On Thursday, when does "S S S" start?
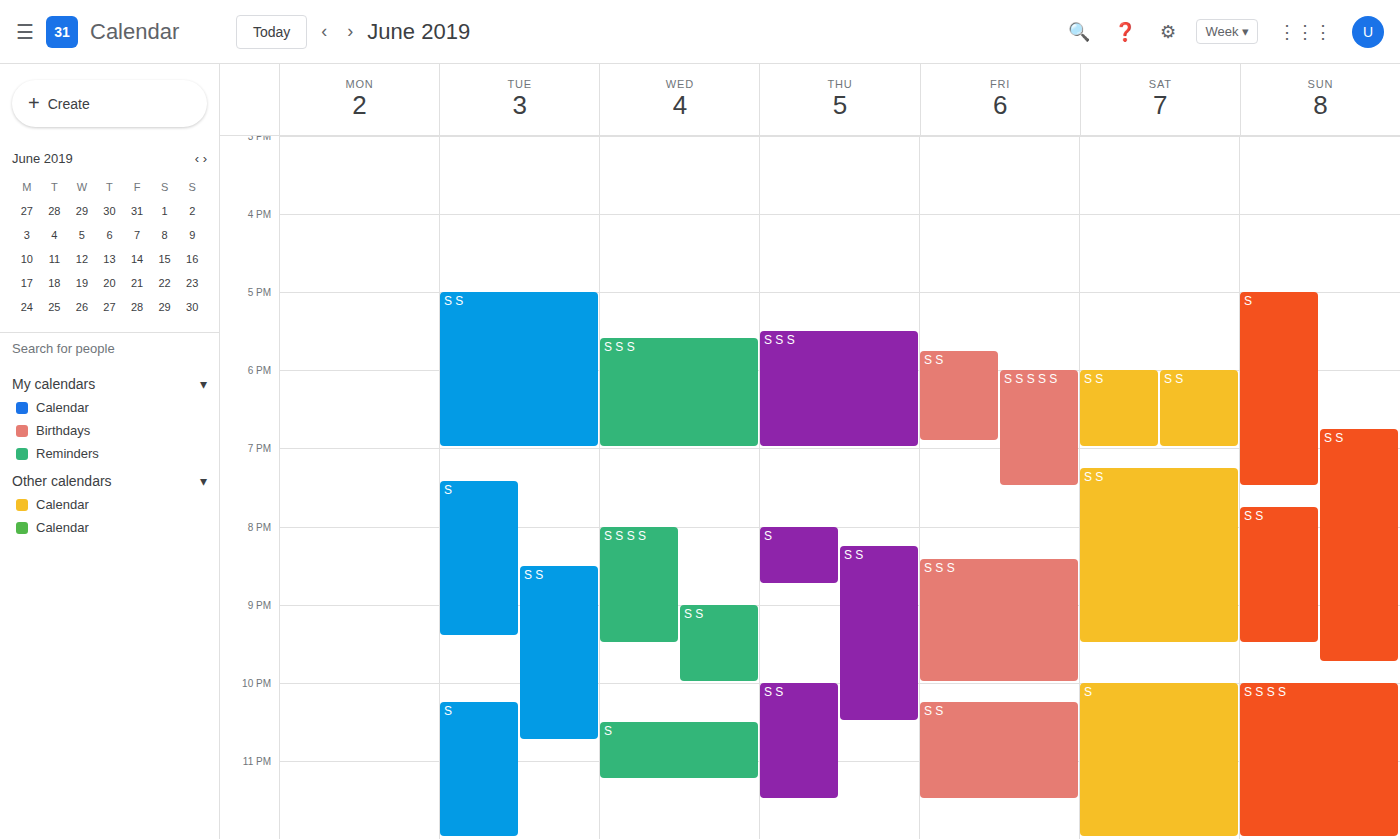
5:30 PM